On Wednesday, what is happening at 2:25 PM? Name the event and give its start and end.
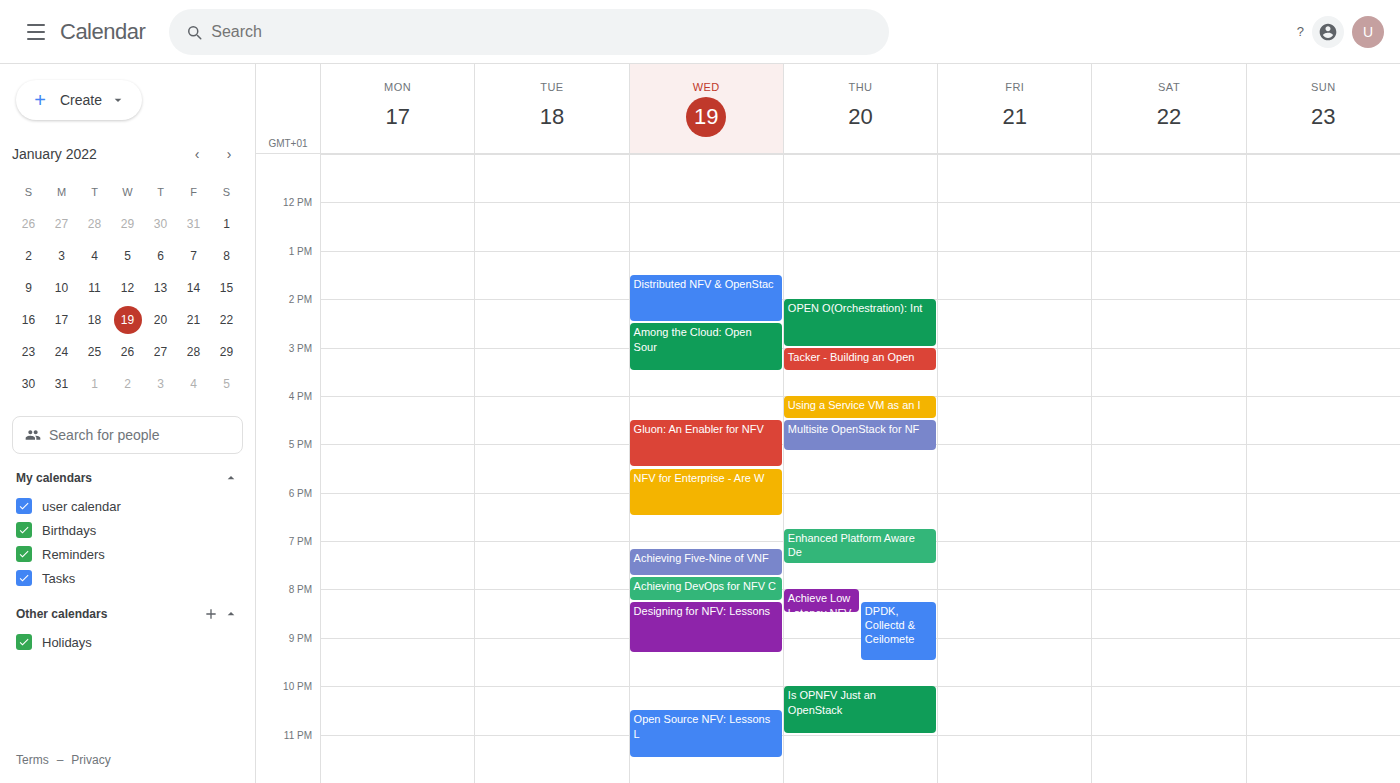
"Distributed NFV & OpenStac", 1:30 PM to 2:30 PM